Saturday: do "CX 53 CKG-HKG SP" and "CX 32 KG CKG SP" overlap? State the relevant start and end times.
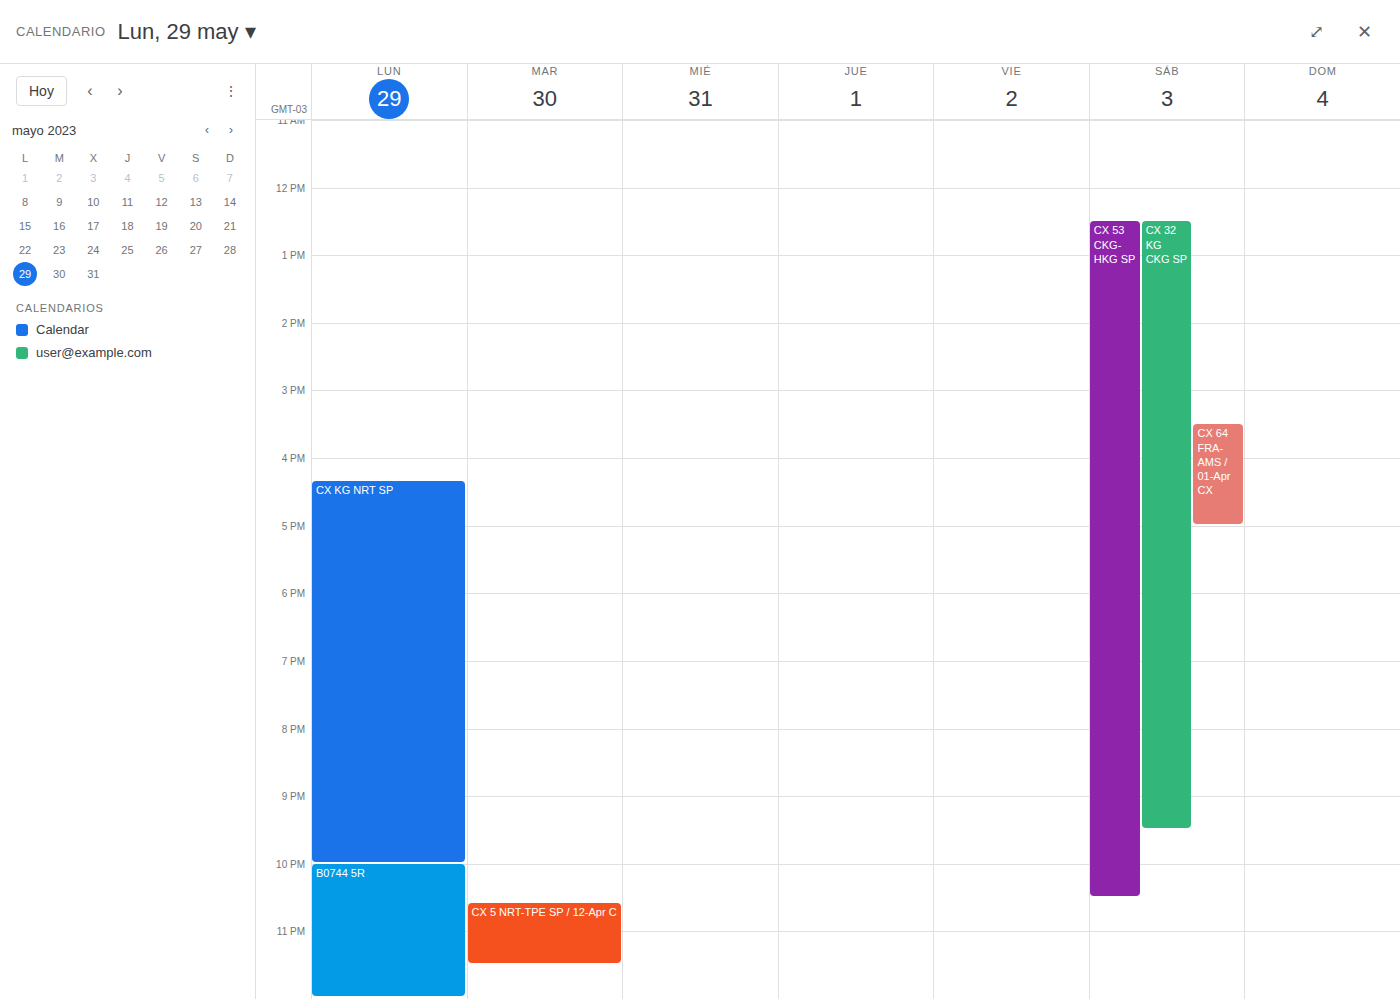
"CX 32 KG CKG SP" runs 12:30 PM to 9:30 PM, inside "CX 53 CKG-HKG SP" -- they overlap.